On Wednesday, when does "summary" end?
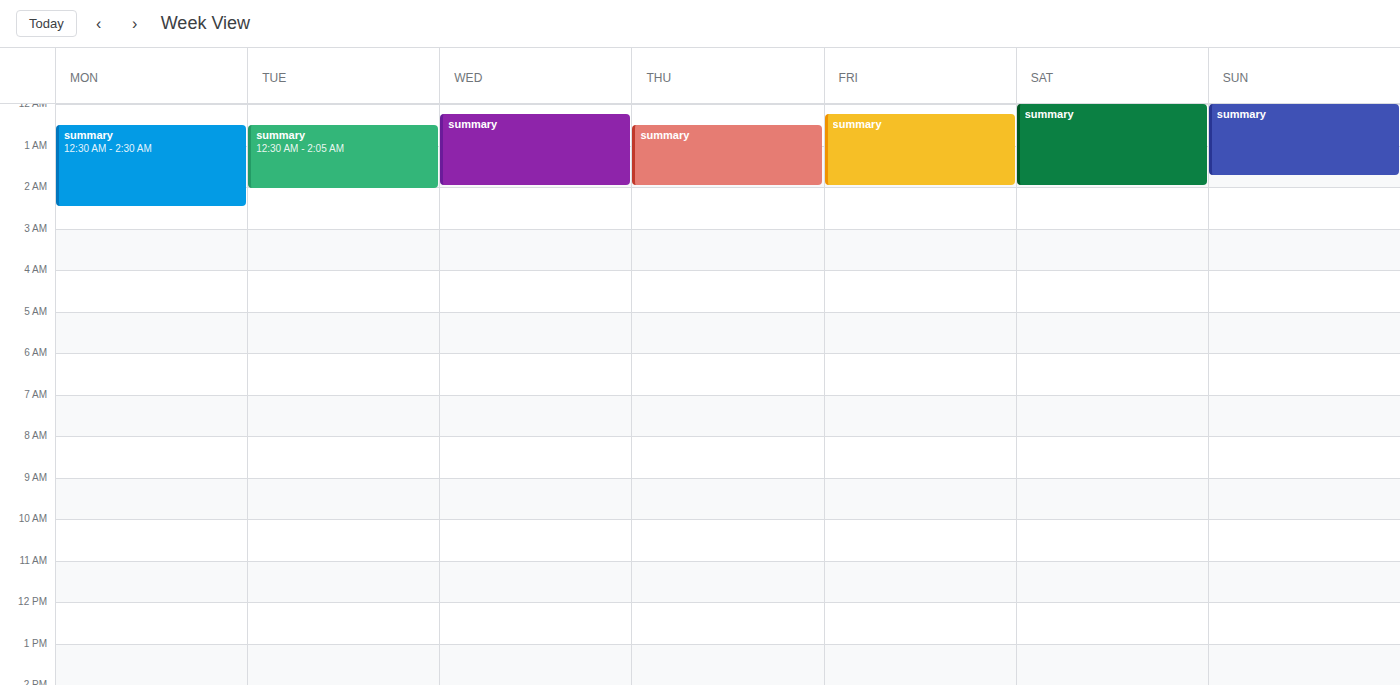
2:00 AM